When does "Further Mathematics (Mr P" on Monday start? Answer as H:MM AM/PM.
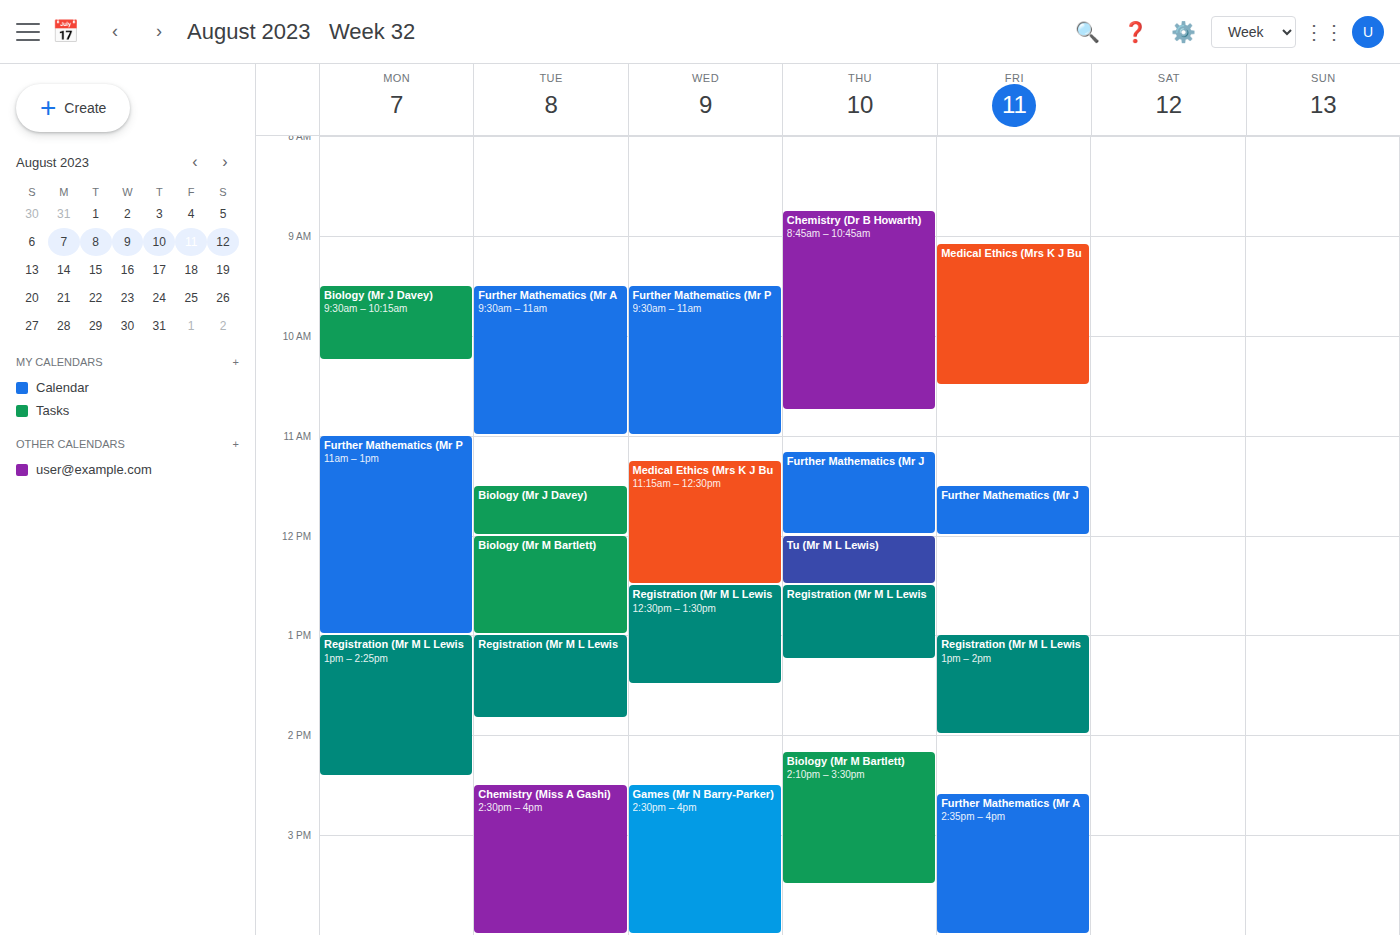
11:00 AM